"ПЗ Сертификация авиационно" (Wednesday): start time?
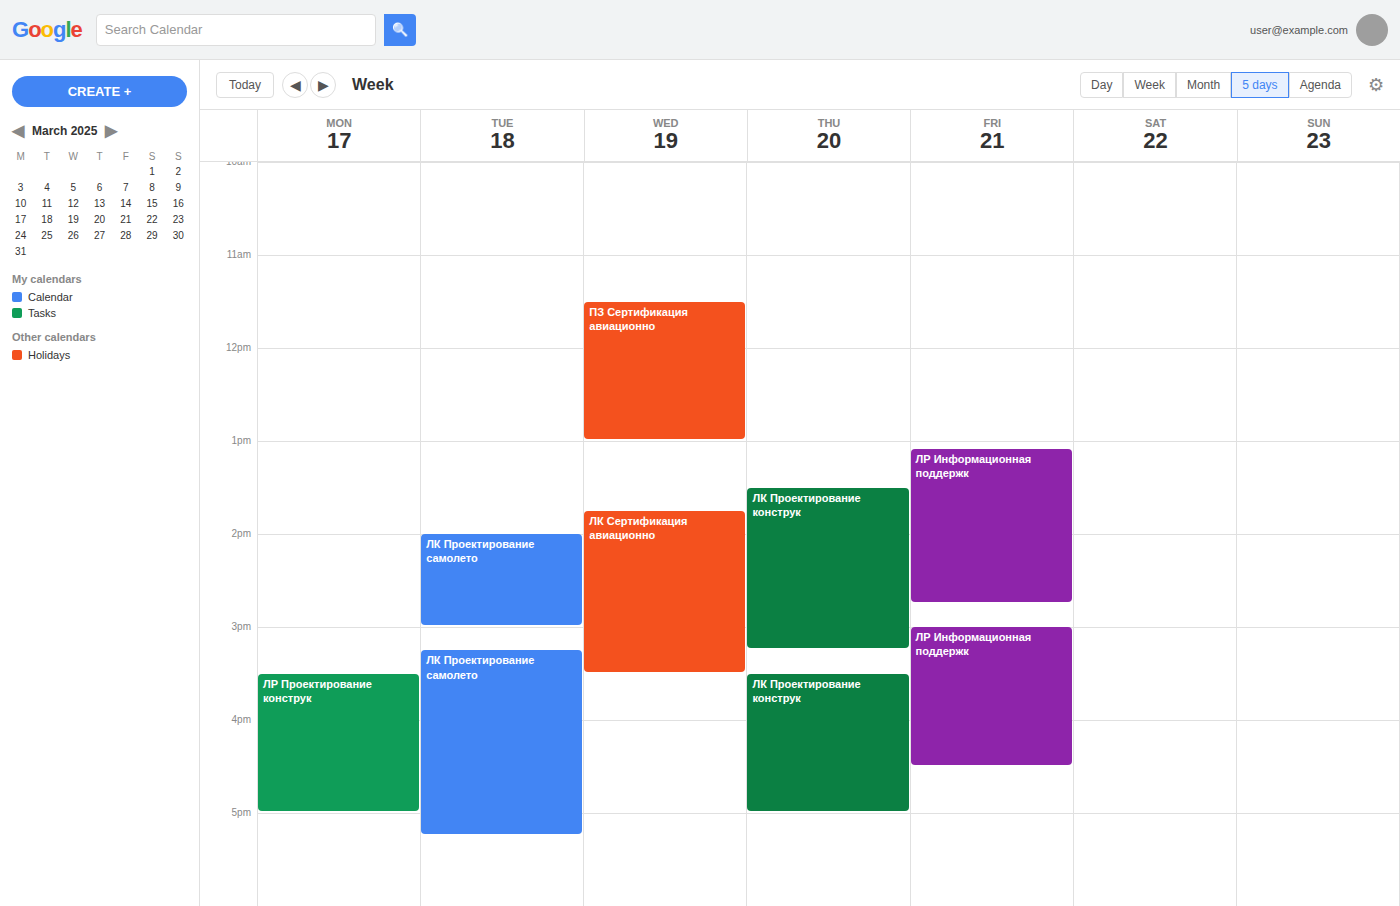
11:30 AM